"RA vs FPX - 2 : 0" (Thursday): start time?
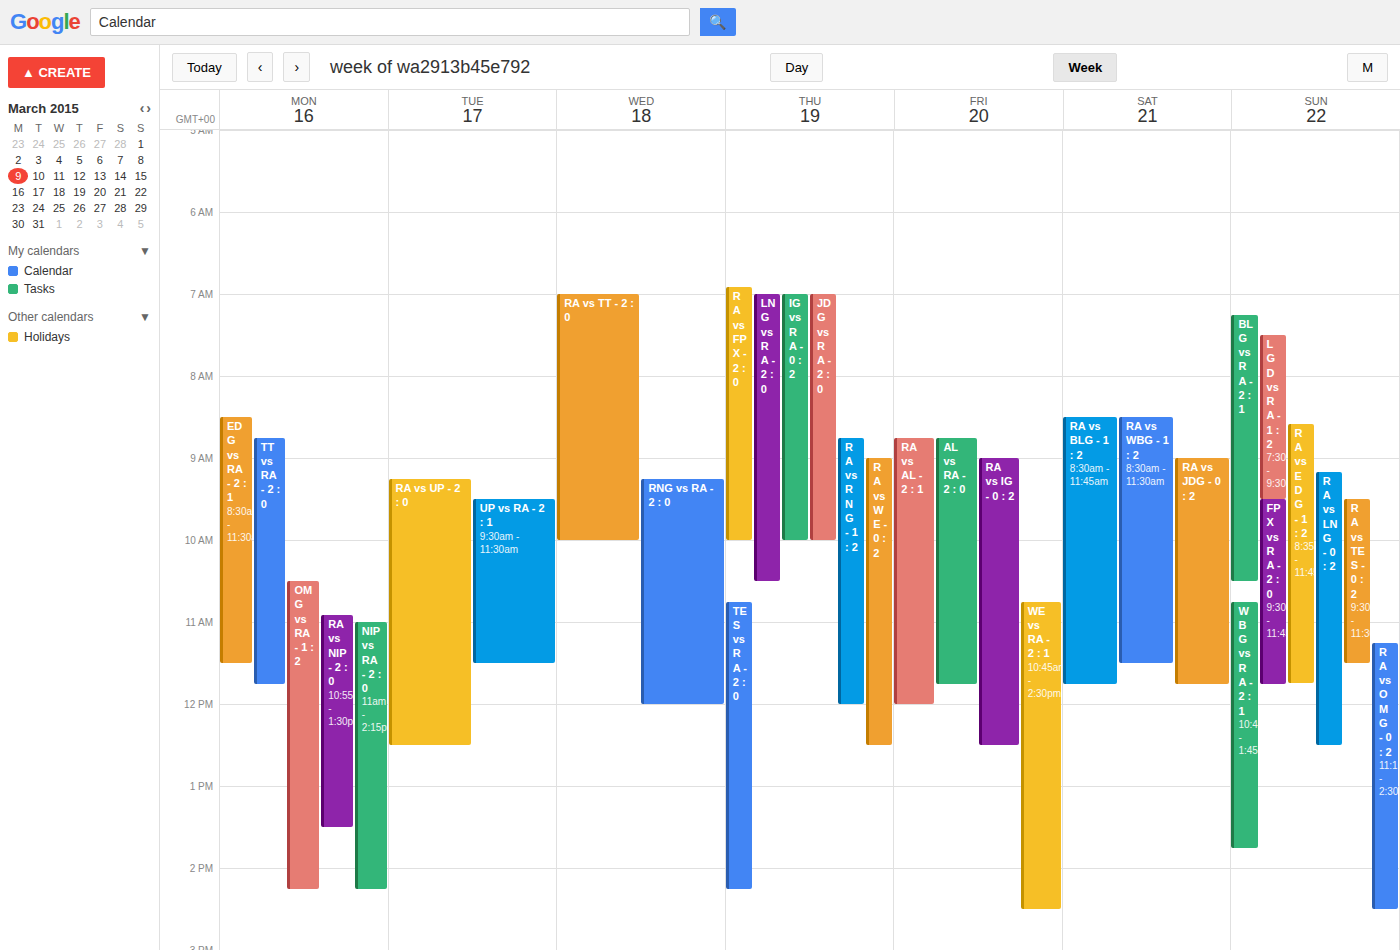
6:55 AM